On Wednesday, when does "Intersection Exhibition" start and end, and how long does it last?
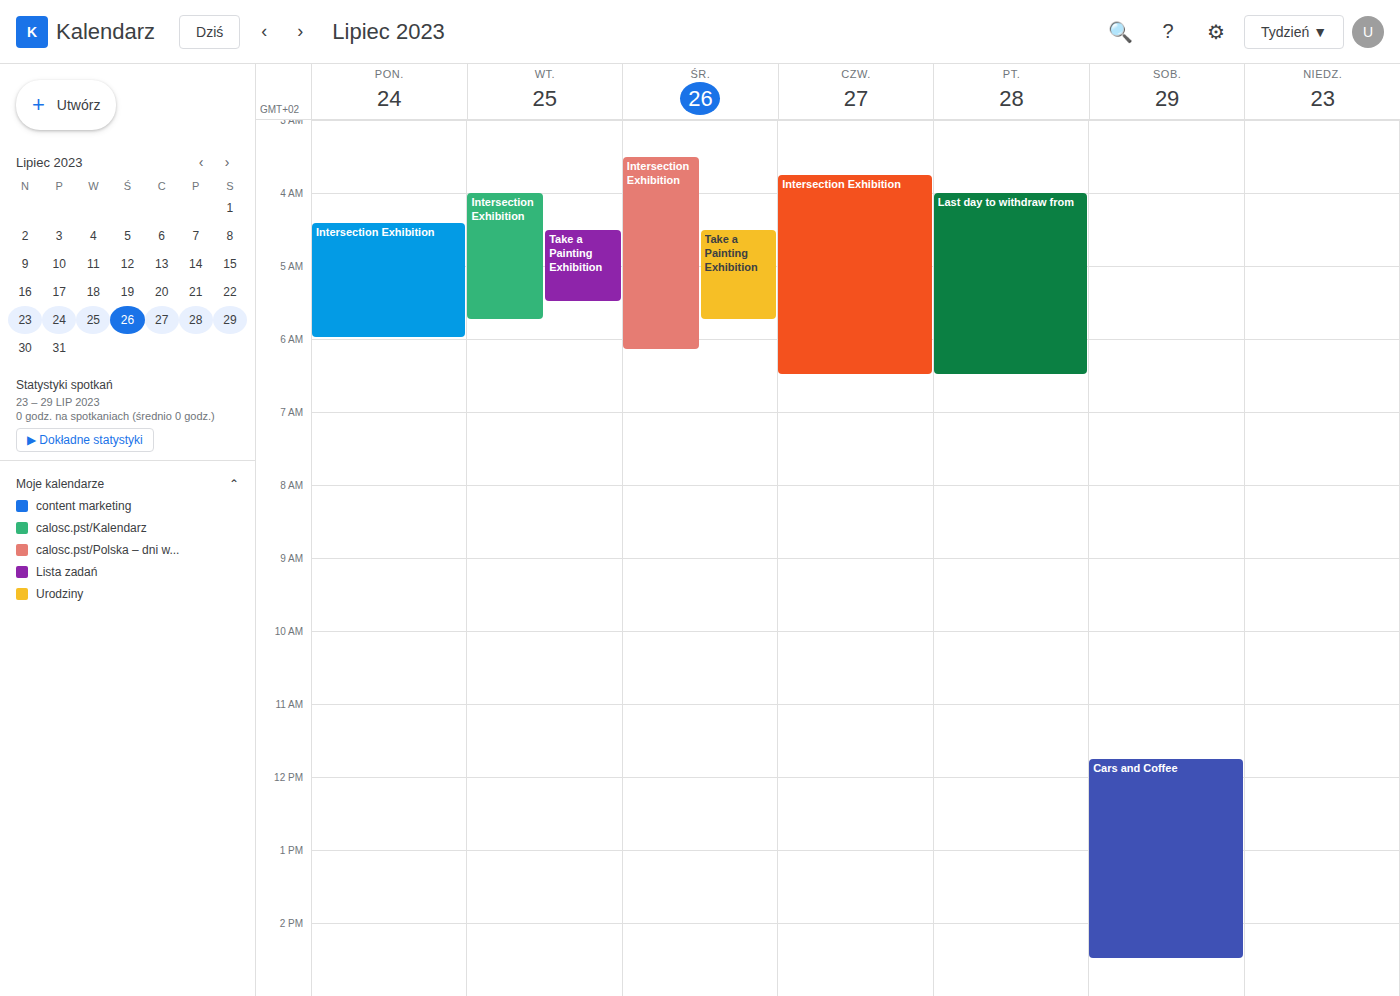
3:30 AM to 6:10 AM, 2 hours 40 minutes